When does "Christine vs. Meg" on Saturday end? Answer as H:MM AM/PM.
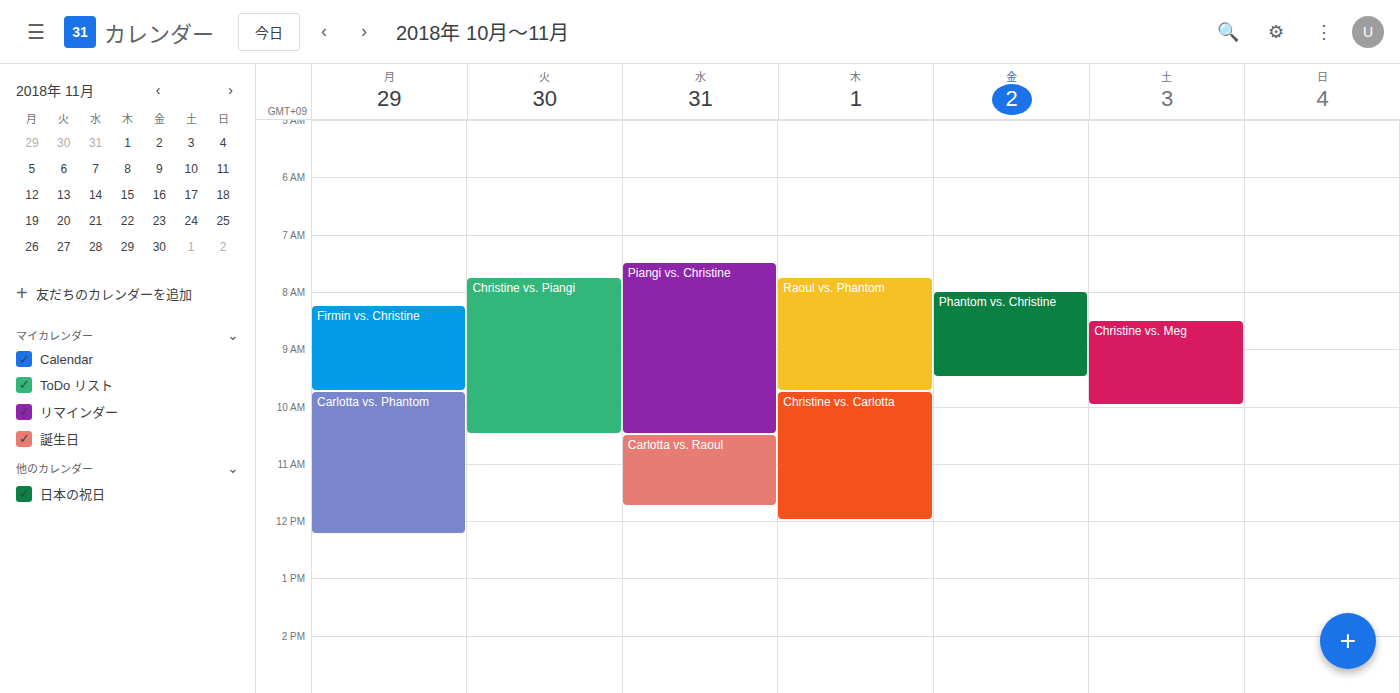
10:00 AM